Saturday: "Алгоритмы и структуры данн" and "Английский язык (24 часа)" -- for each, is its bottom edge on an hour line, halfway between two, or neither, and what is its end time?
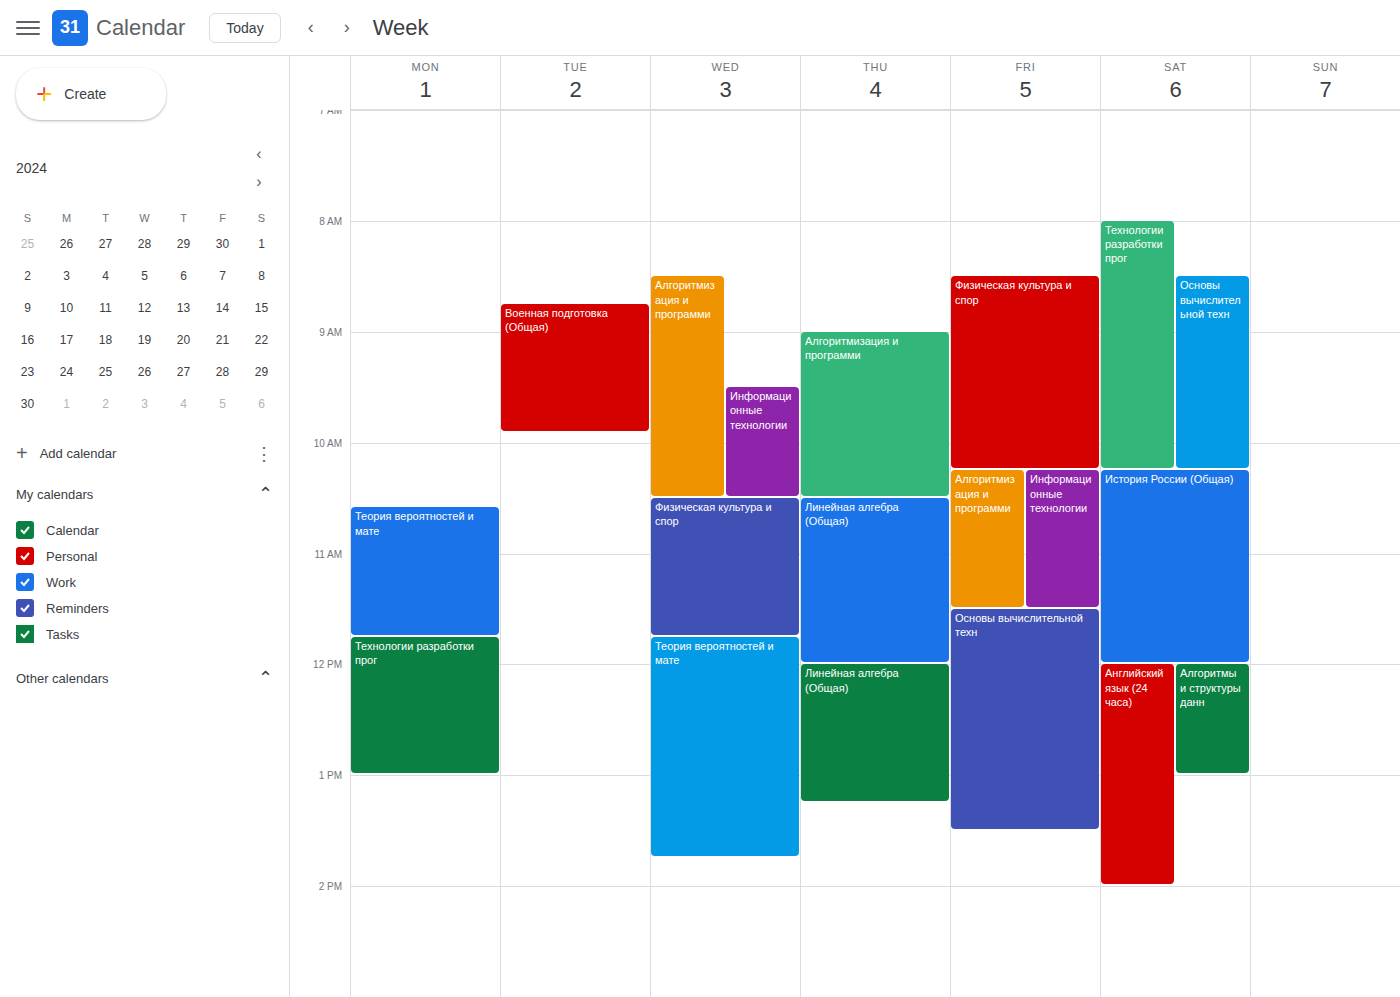
"Алгоритмы и структуры данн": 13:00, exactly on the 13:00 line. "Английский язык (24 часа)": 14:00, exactly on the 14:00 line.